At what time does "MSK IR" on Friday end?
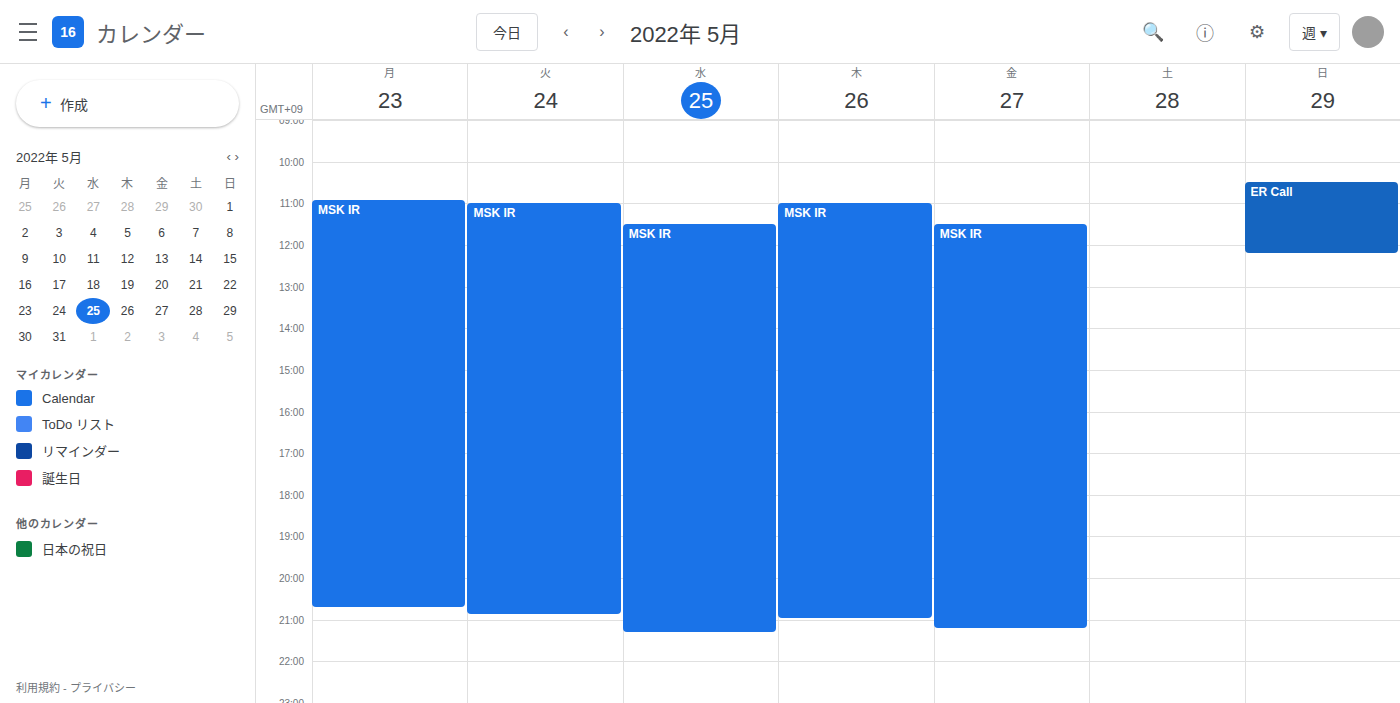
21:15